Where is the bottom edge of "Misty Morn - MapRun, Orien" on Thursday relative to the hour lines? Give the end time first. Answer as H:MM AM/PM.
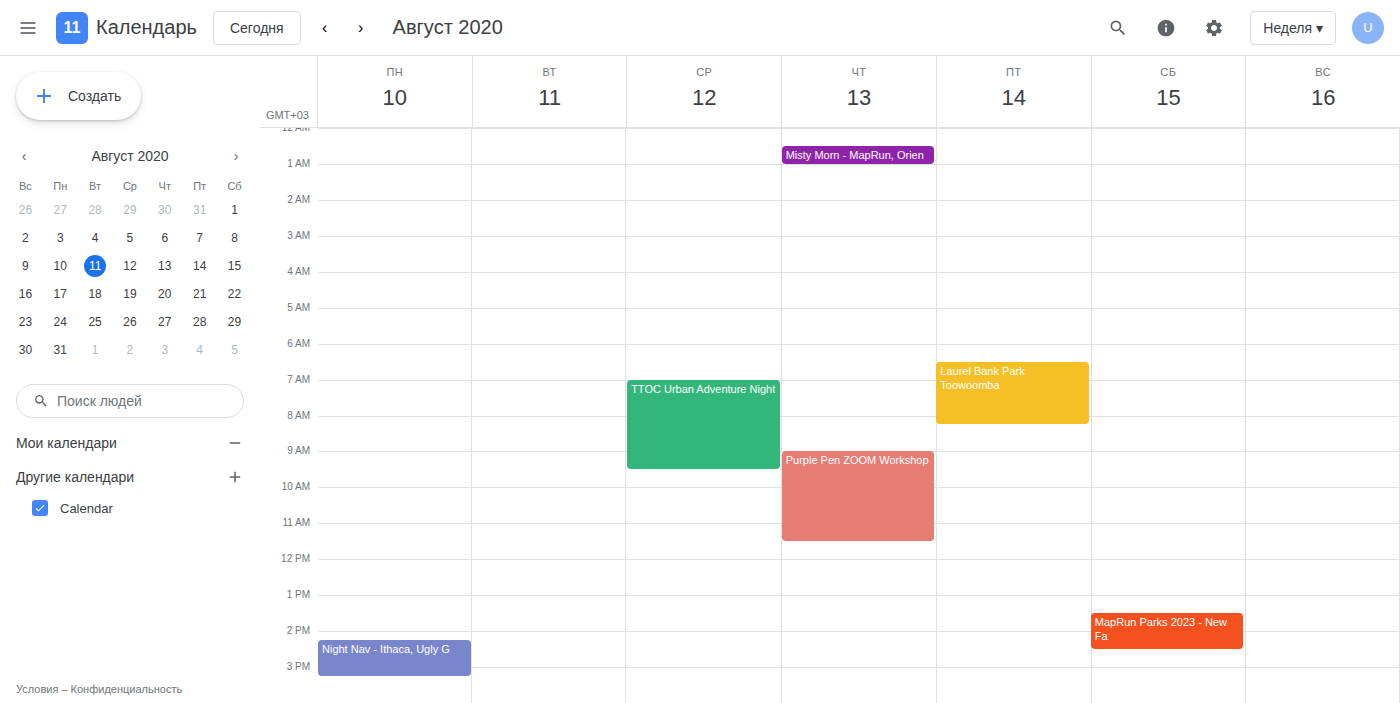
1:00 AM -- exactly on the 1 AM line.